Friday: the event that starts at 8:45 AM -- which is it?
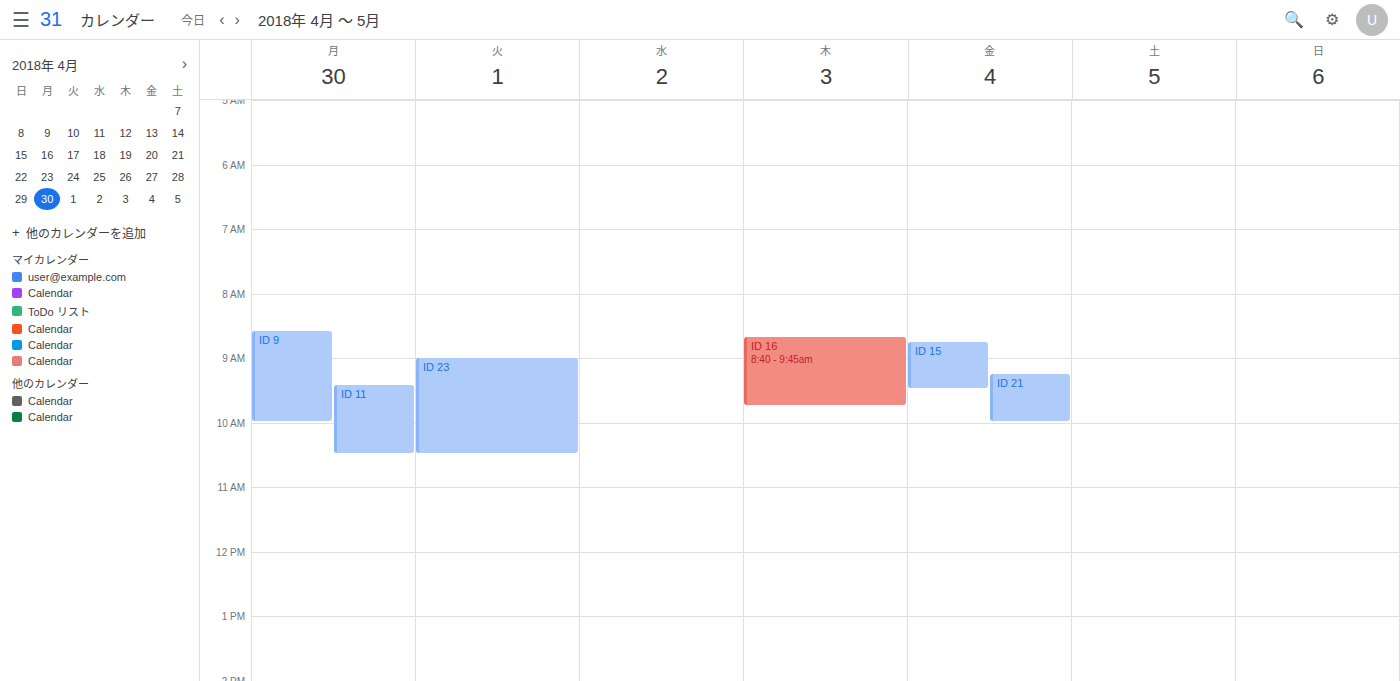
"ID 15"